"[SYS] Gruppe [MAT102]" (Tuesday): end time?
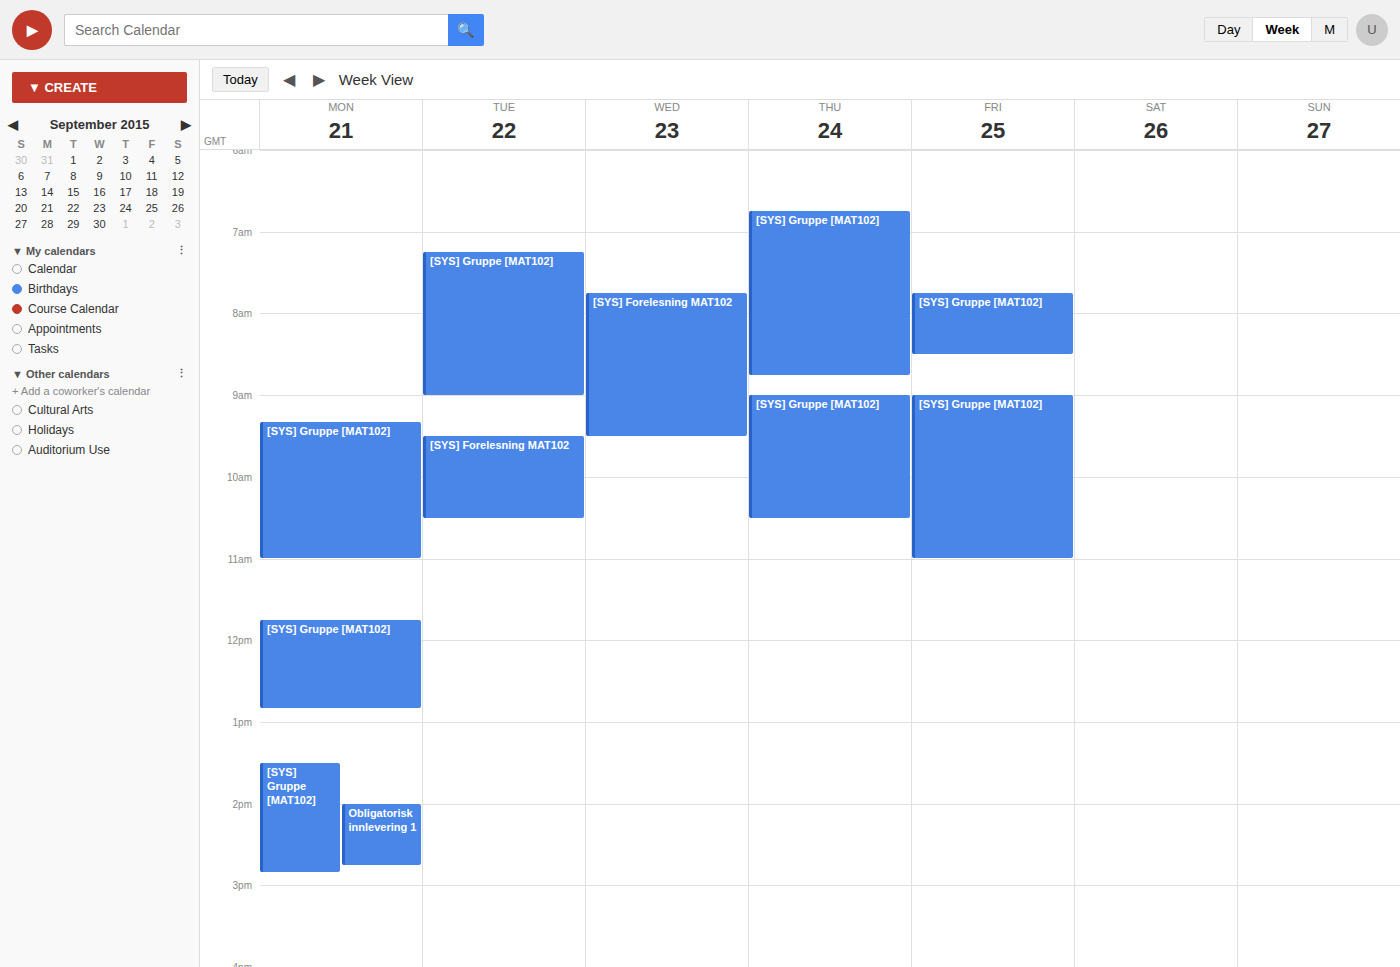
9:00 AM